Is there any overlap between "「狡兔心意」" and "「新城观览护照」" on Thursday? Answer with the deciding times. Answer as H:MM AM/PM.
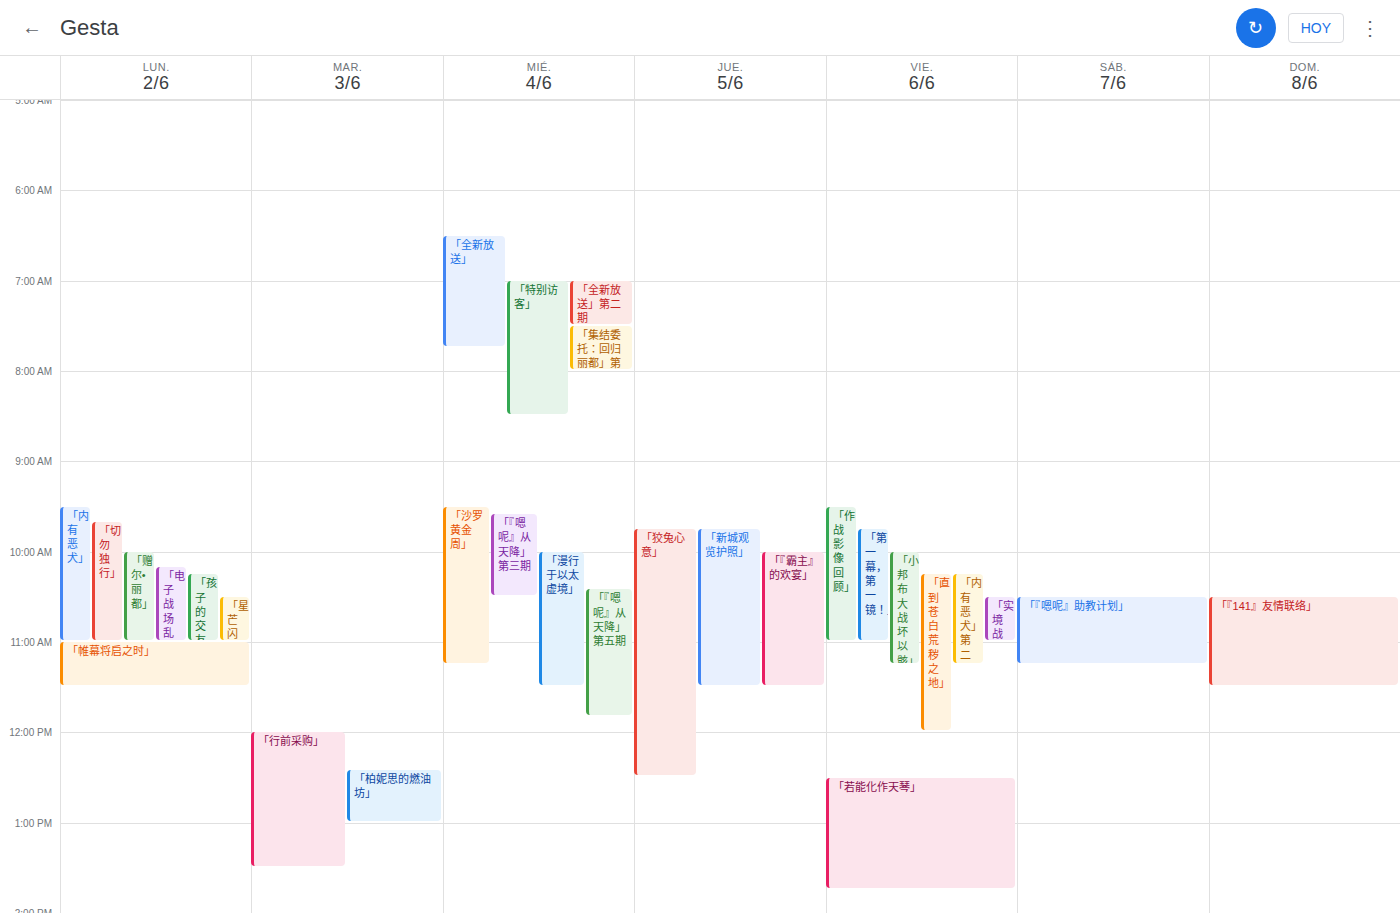
"「新城观览护照」" runs 9:45 AM to 11:30 AM, inside "「狡兔心意」" -- they overlap.